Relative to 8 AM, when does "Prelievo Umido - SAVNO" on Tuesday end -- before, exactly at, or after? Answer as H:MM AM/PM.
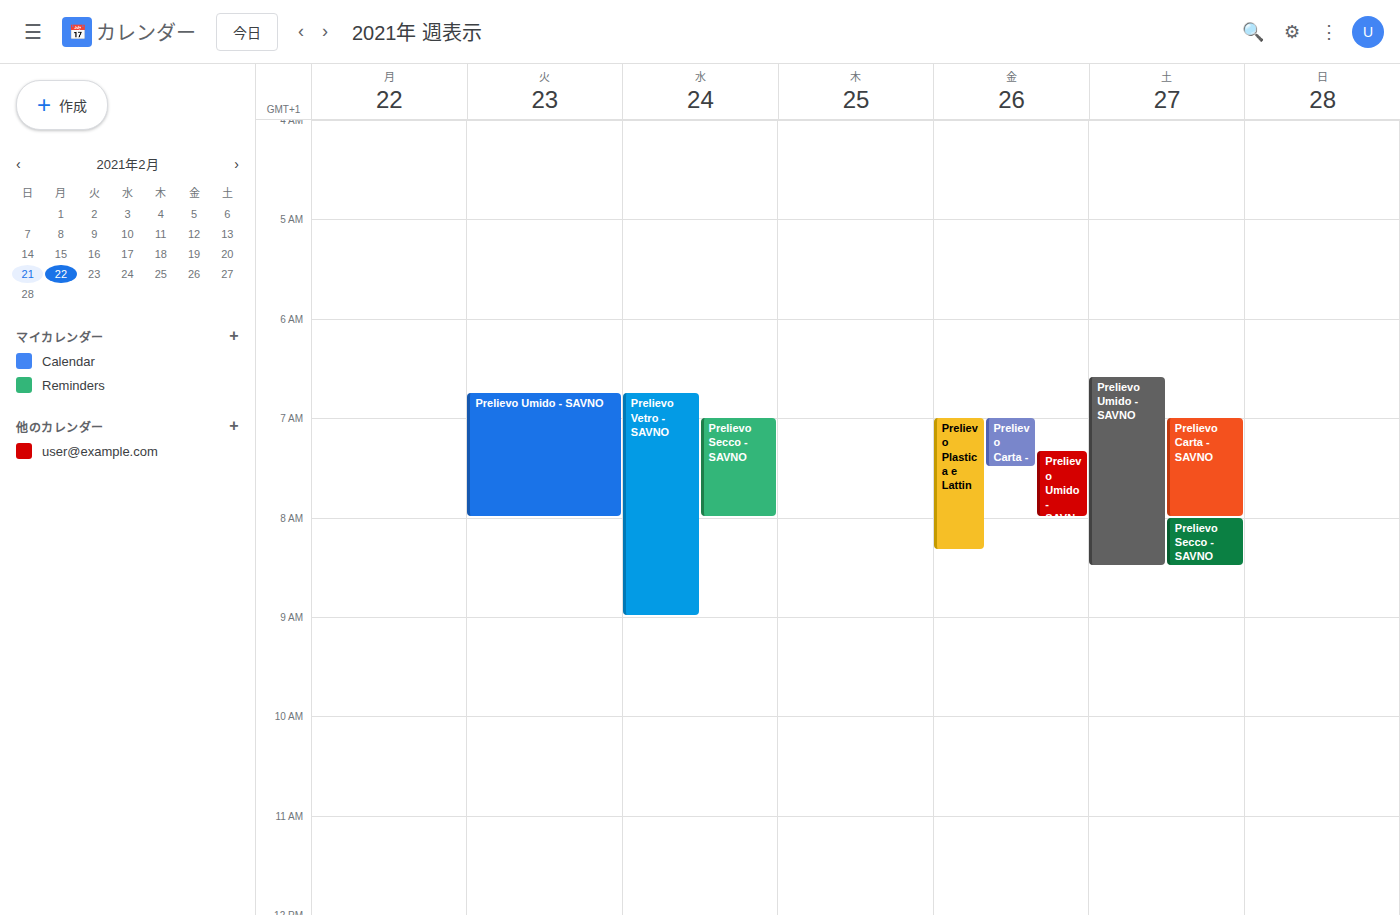
8:00 AM -- exactly at 8 AM, on the 8 AM line.